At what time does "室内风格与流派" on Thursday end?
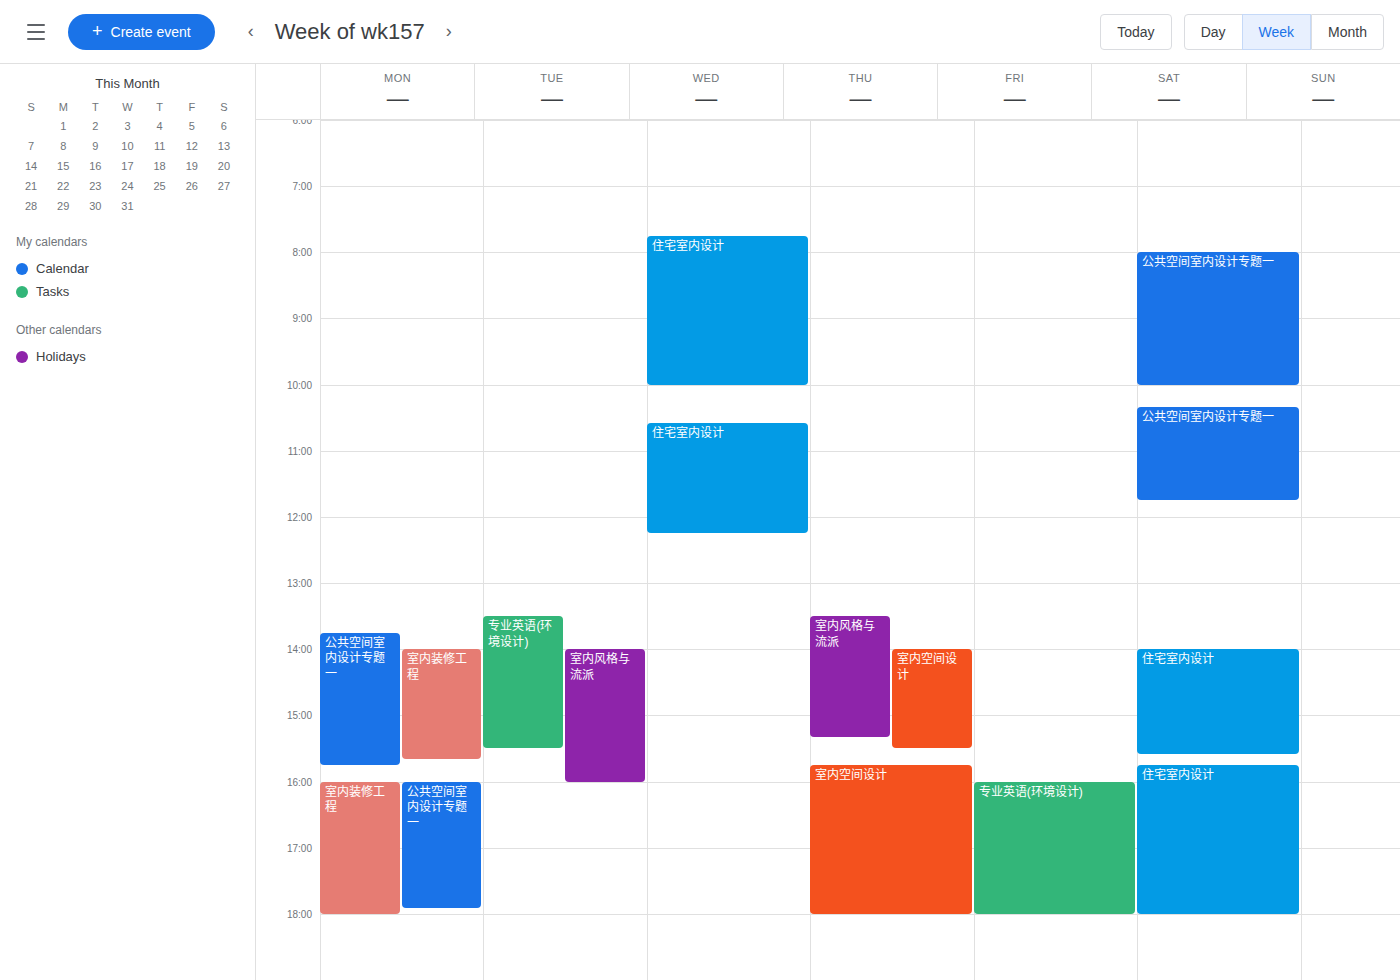
15:20